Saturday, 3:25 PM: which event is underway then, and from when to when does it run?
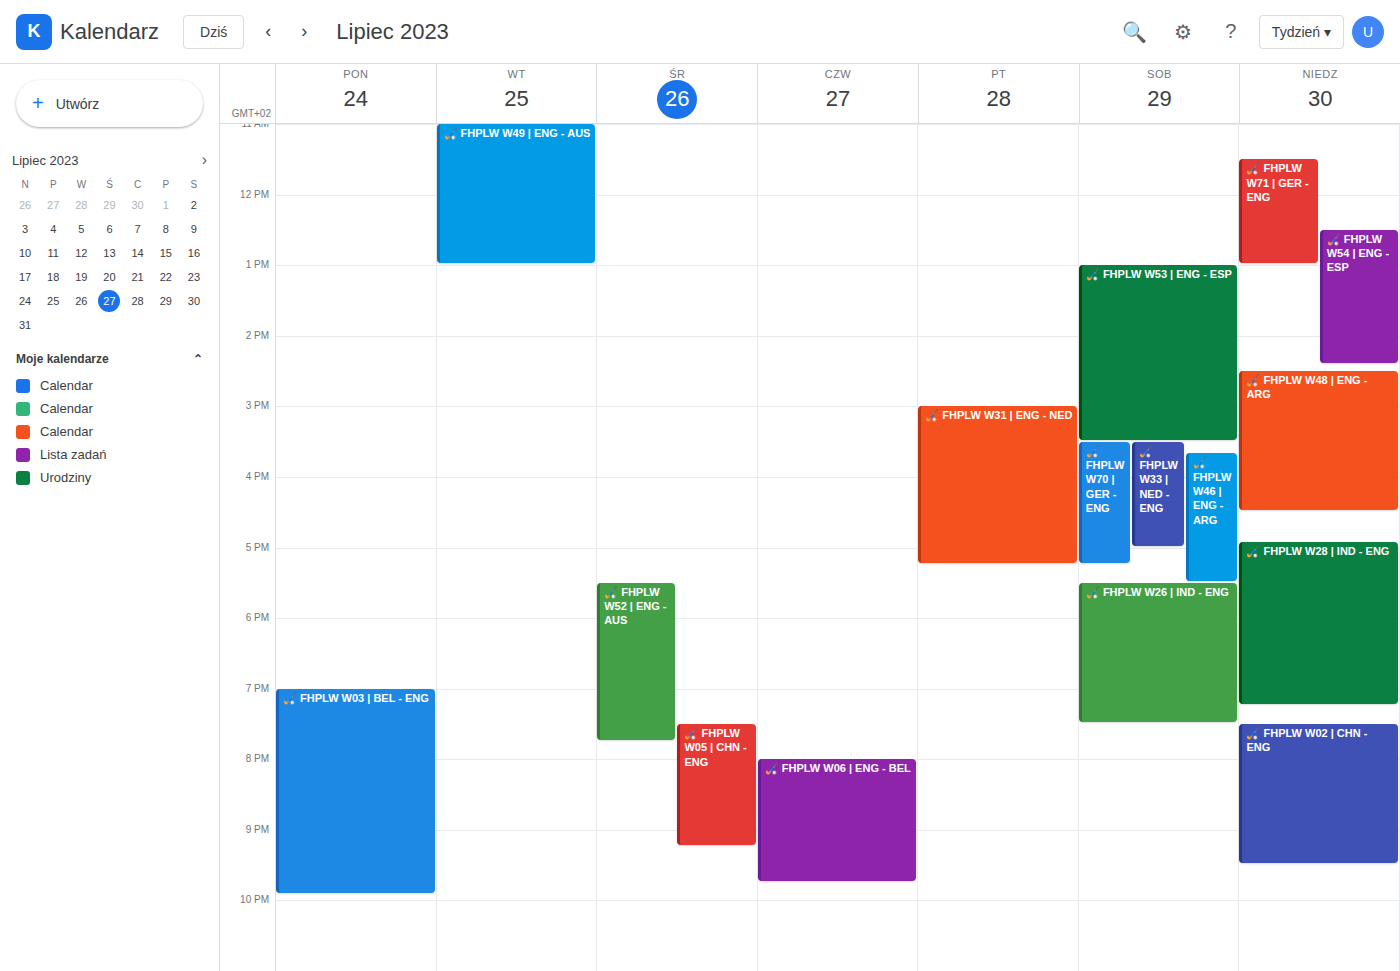
"🏑 FHPLW W53 | ENG - ESP", 1:00 PM to 3:30 PM